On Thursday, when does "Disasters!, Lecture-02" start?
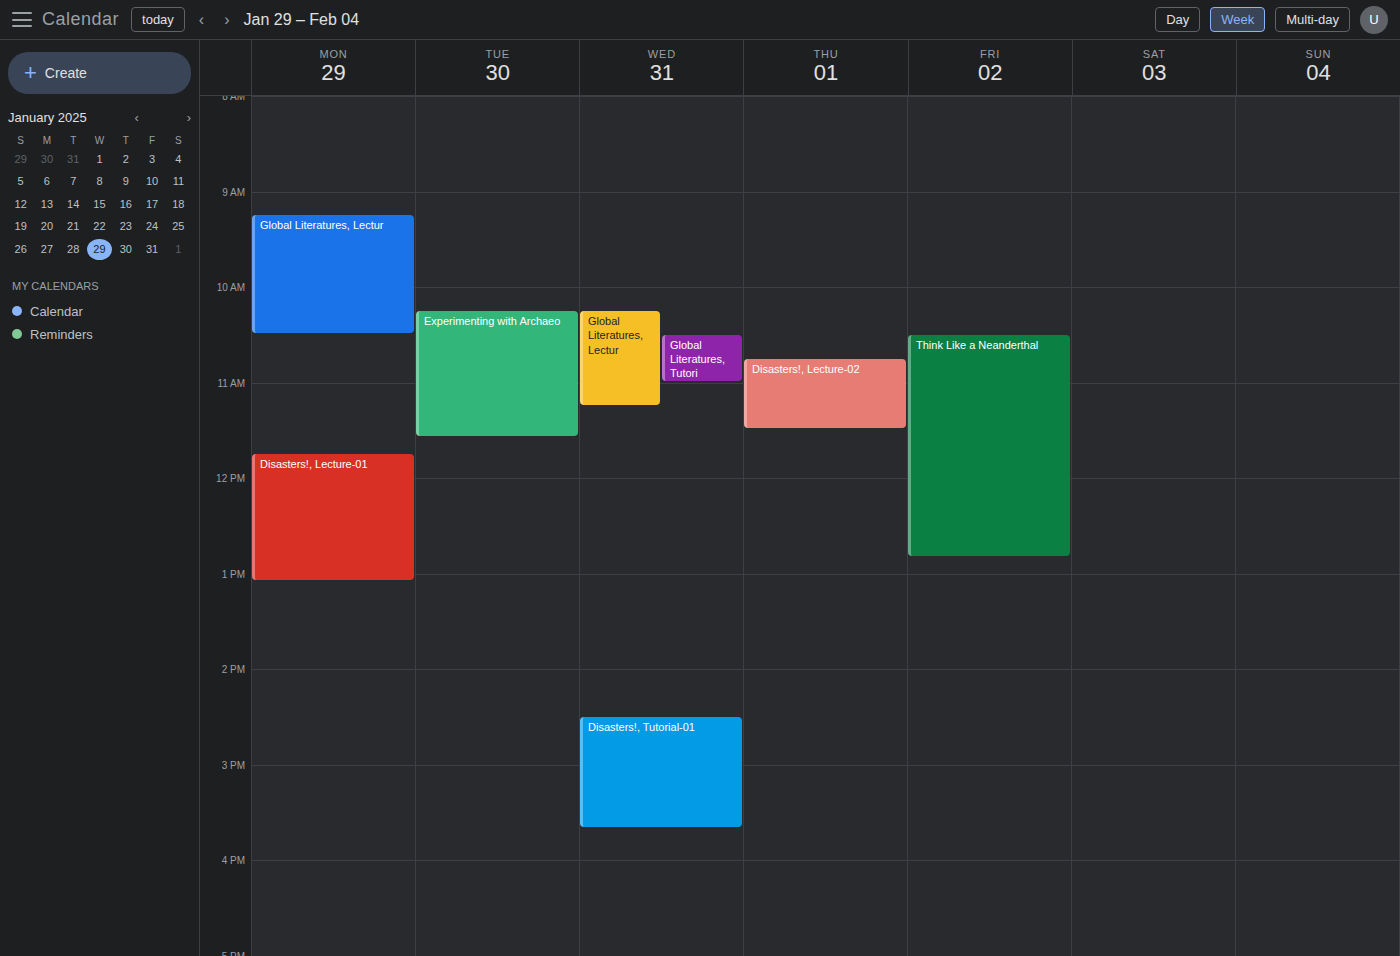
10:45